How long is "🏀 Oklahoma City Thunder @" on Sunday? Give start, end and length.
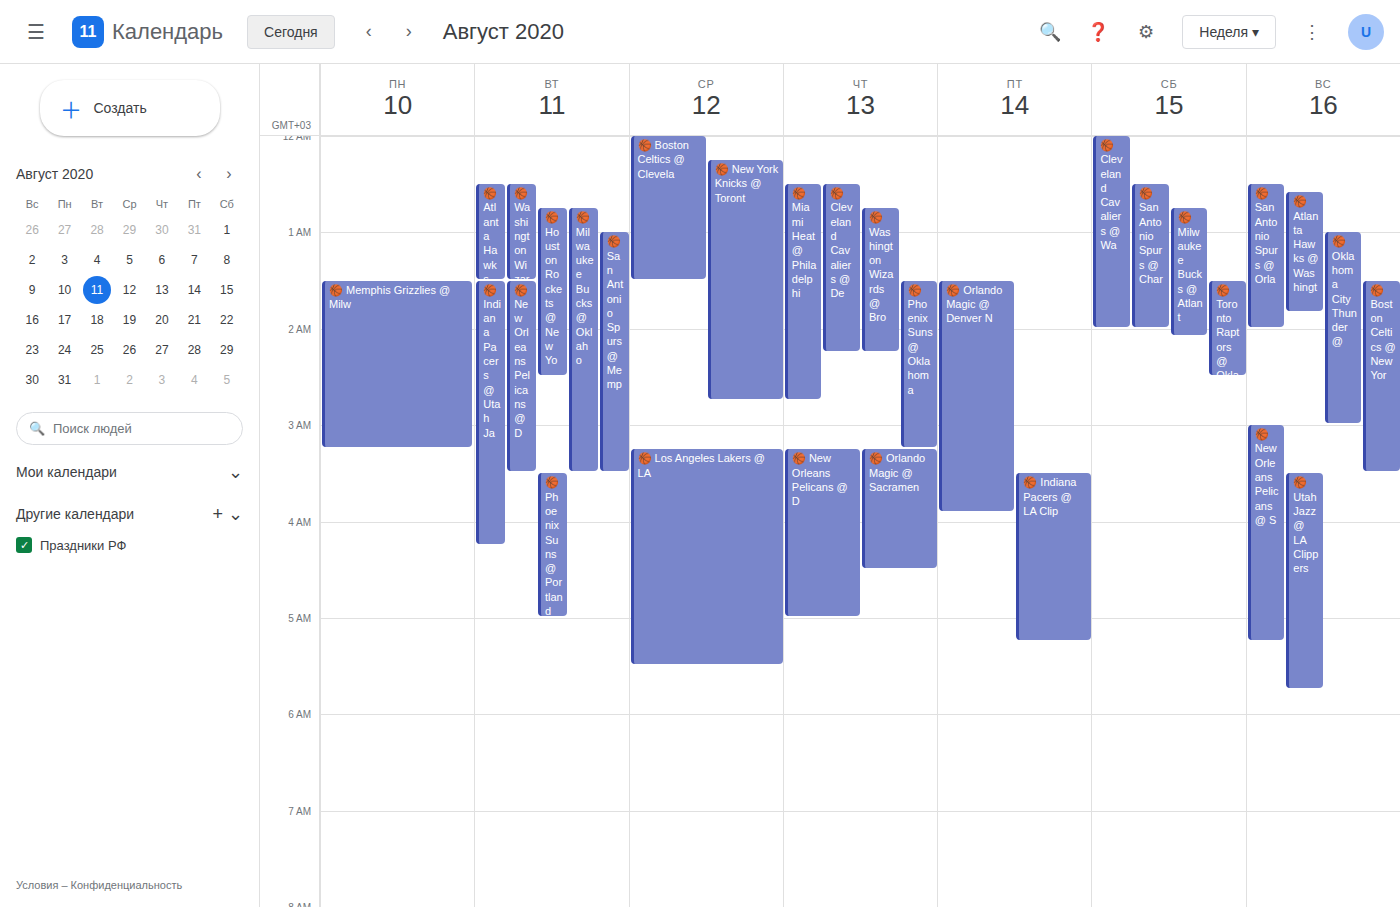
1:00 AM to 3:00 AM, 2 hours